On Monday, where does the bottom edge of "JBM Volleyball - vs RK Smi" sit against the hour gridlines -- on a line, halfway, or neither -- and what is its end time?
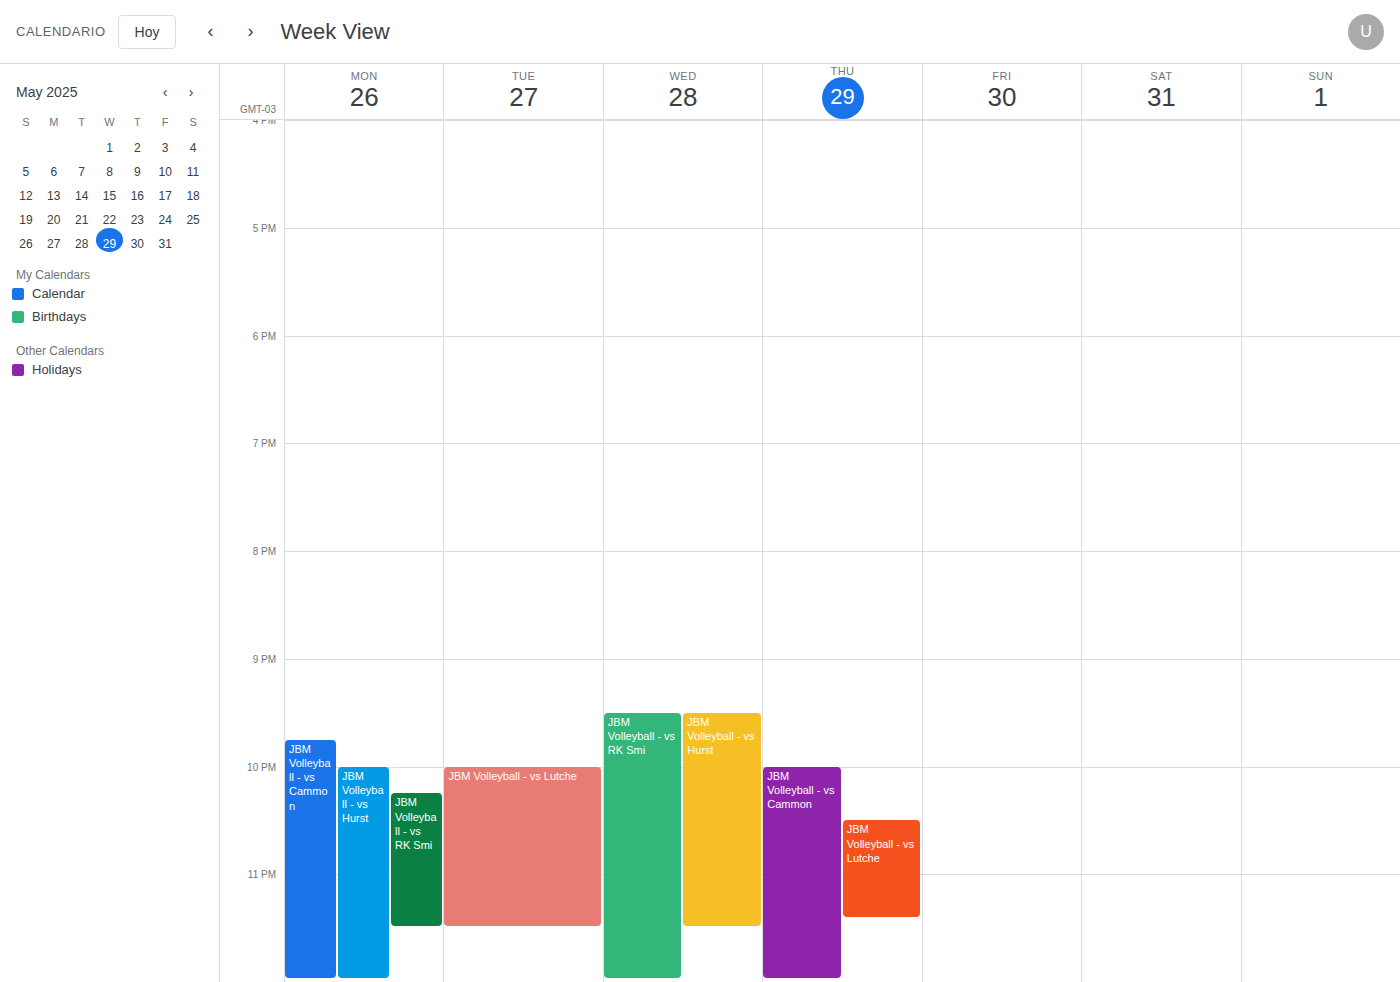
11:30 PM -- halfway between the 11 PM and 12 AM lines.